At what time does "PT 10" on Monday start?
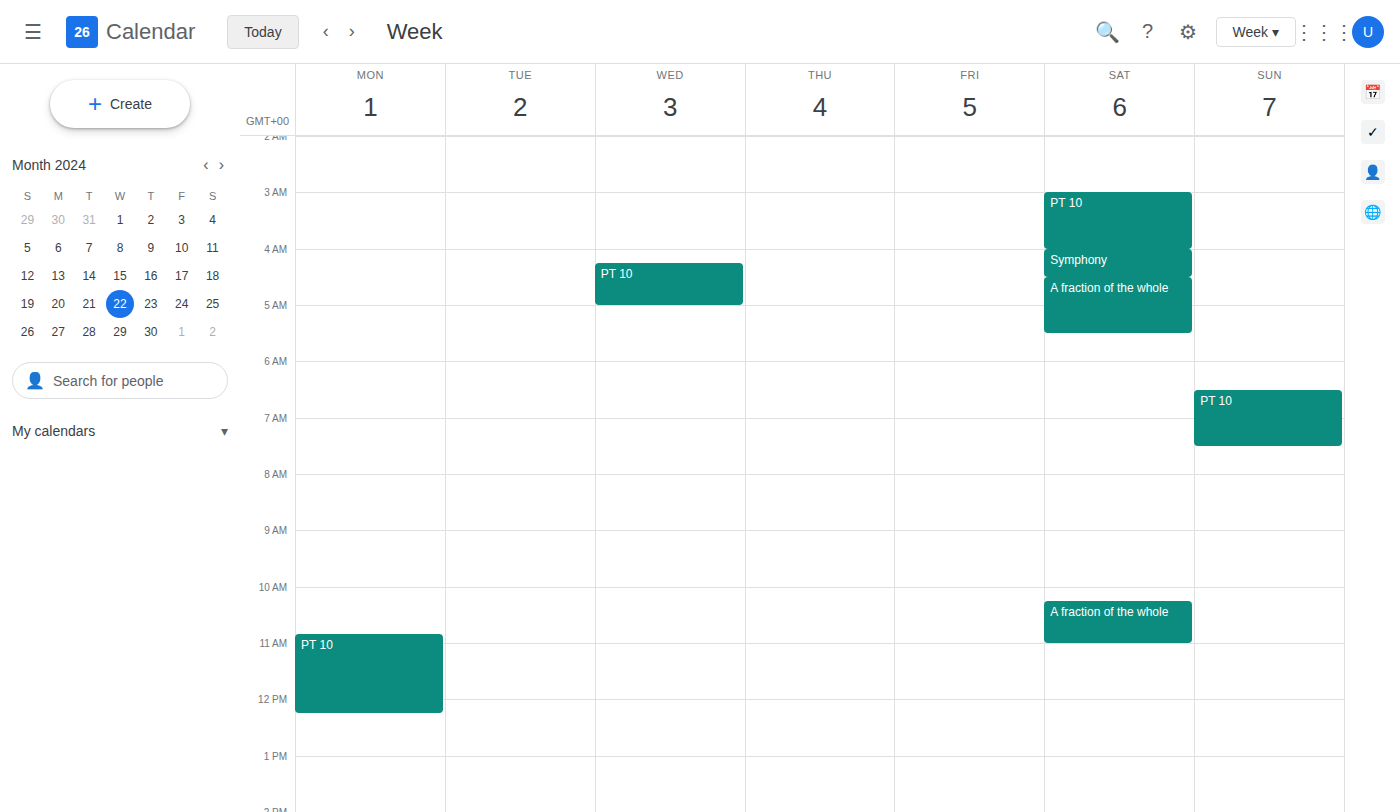
10:50 AM